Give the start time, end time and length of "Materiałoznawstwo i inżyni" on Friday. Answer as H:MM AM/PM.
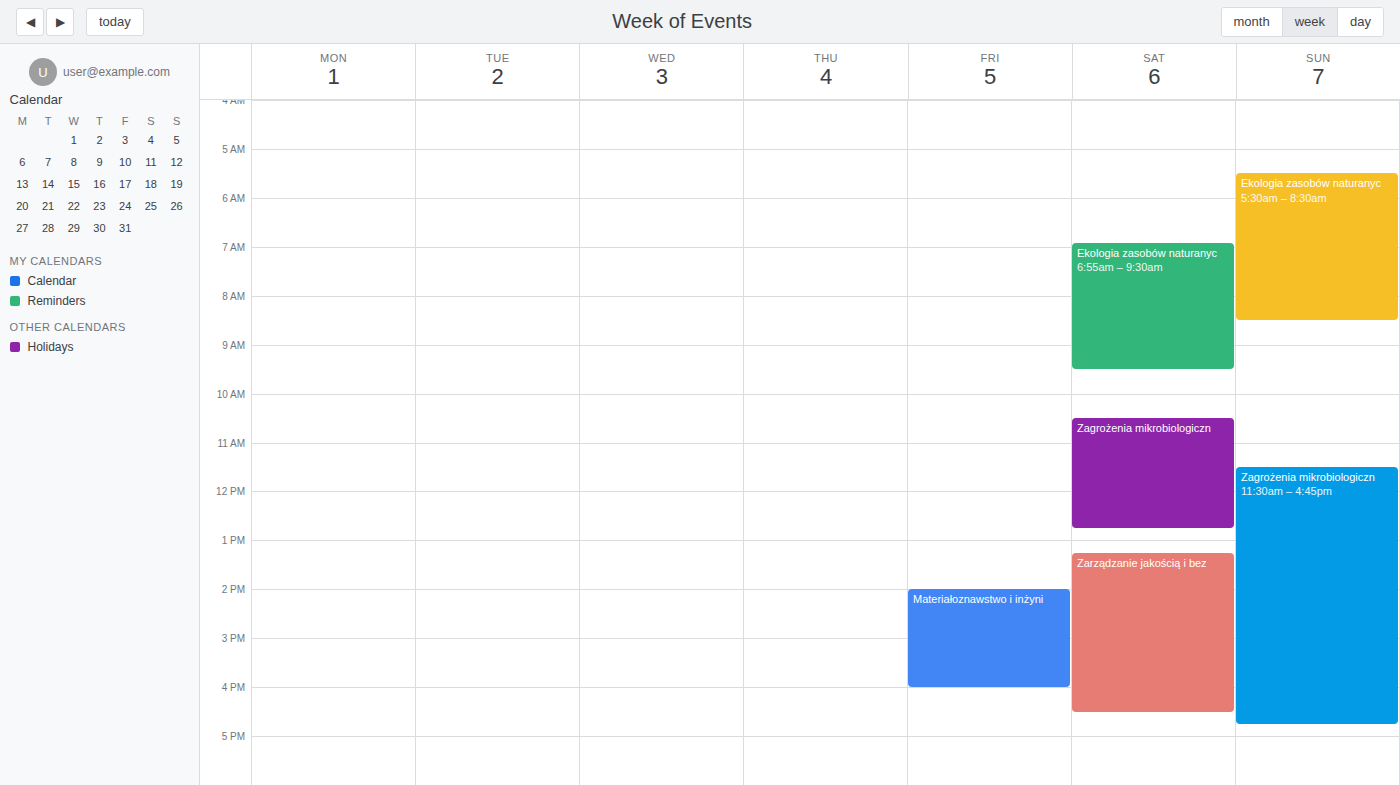
2:00 PM to 4:00 PM, 2 hours